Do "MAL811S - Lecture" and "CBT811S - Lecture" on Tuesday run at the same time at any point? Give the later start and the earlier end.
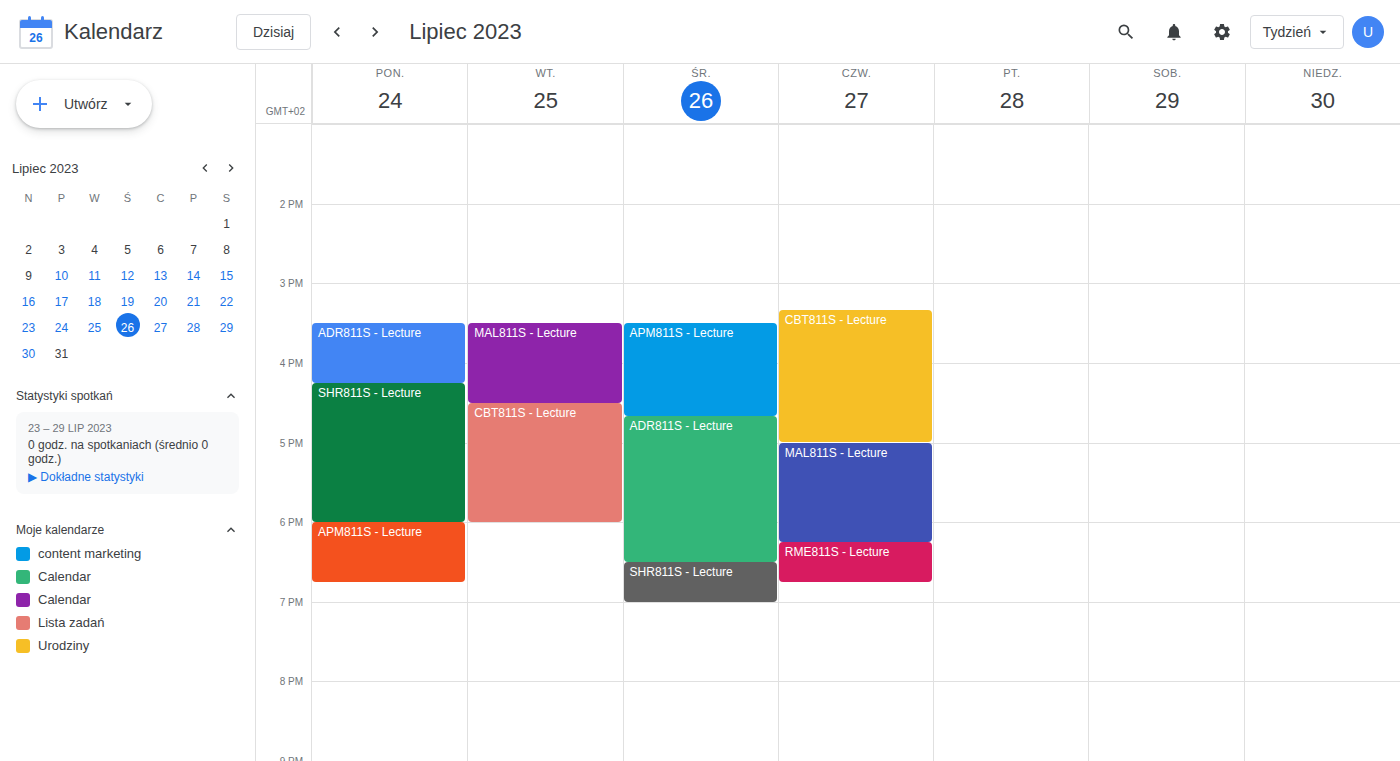
"MAL811S - Lecture" ends at 4:30 PM, exactly when "CBT811S - Lecture" starts -- they touch but do not overlap.